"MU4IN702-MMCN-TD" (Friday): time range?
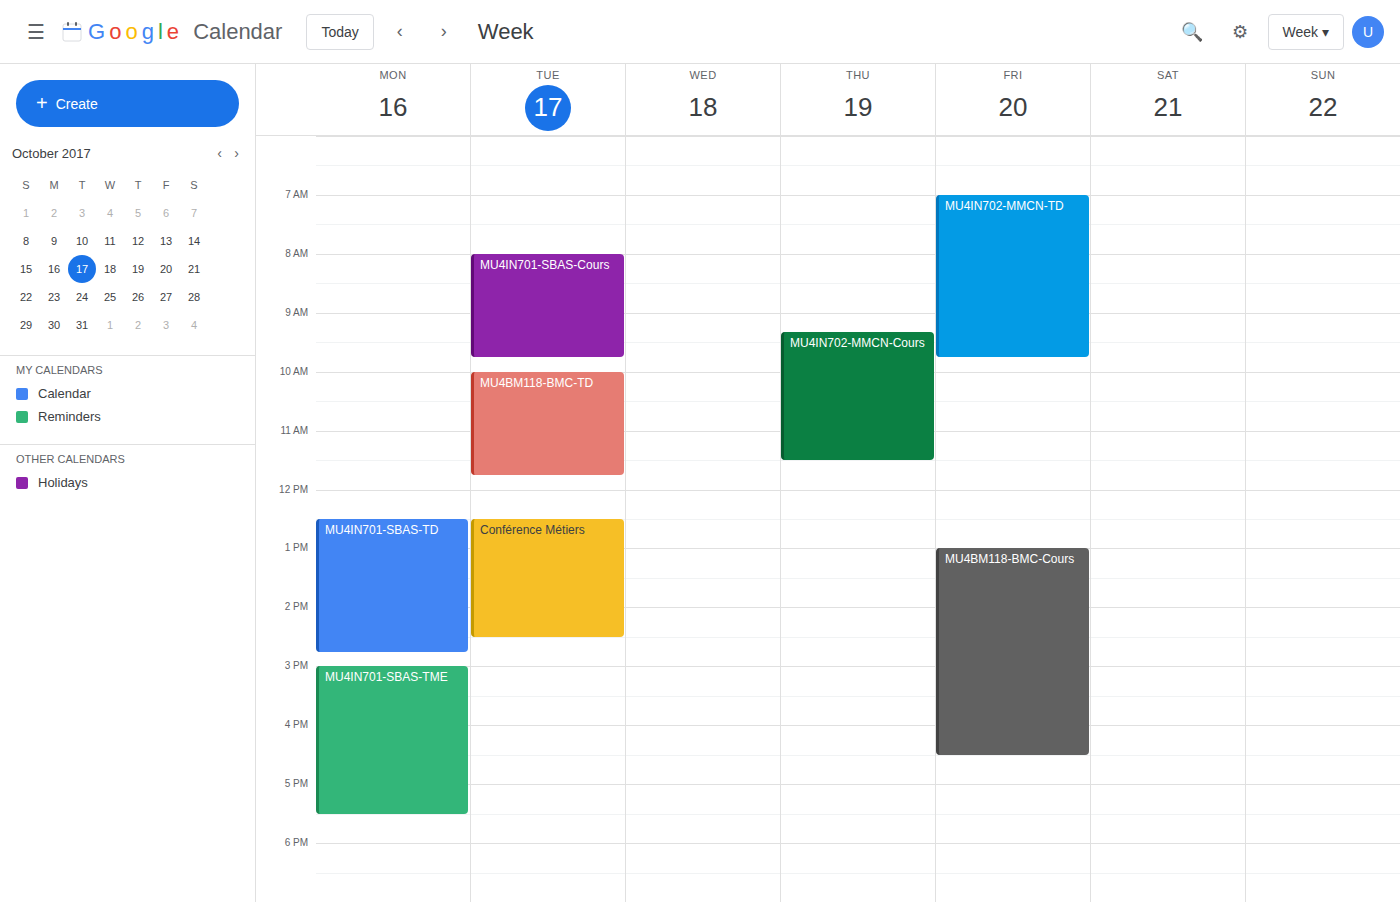
7:00 AM to 9:45 AM